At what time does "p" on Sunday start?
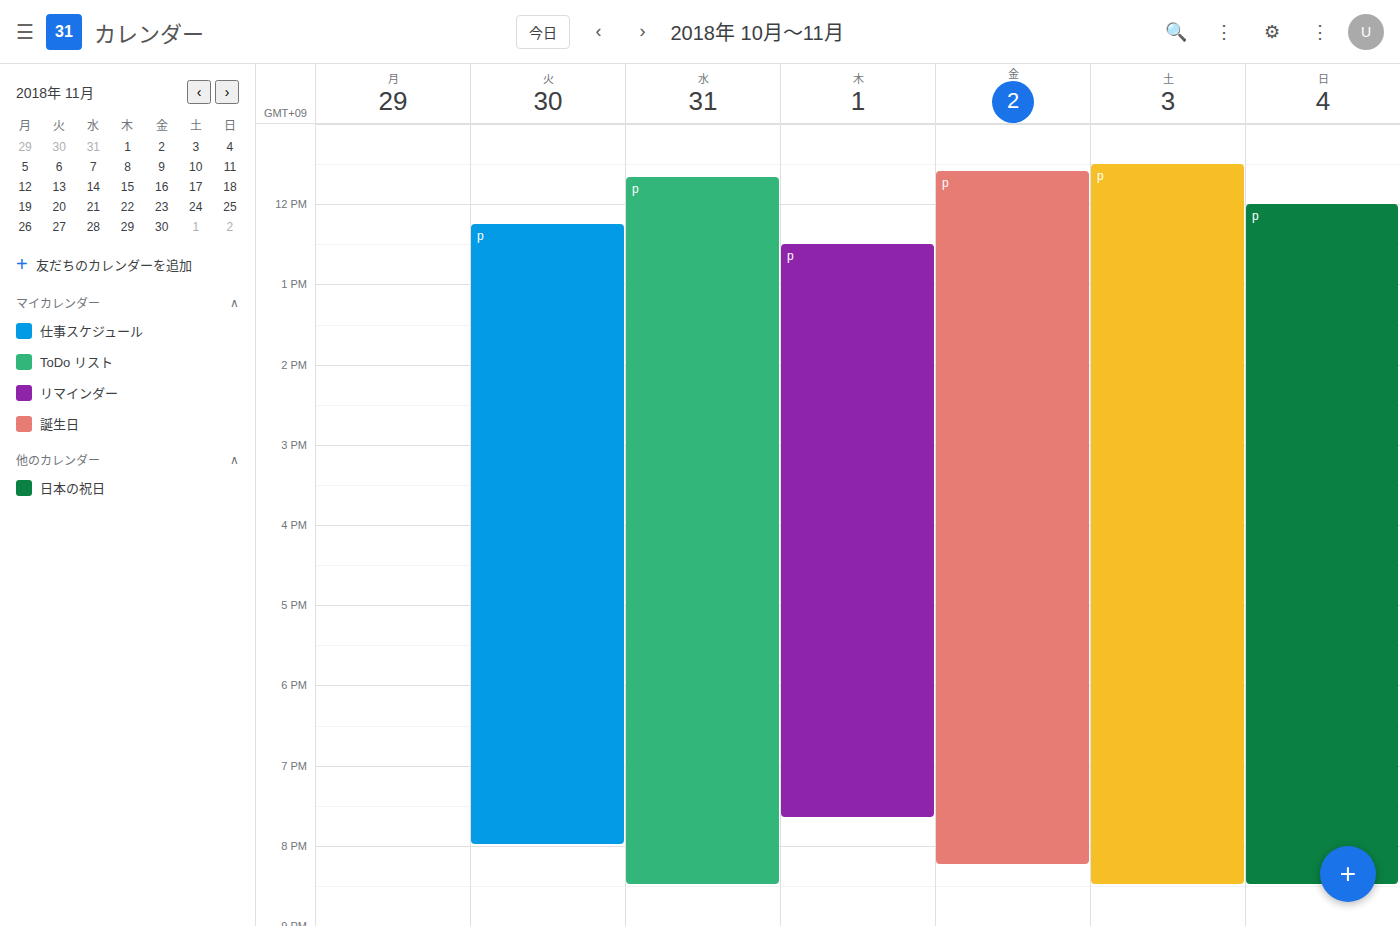
12:00 PM